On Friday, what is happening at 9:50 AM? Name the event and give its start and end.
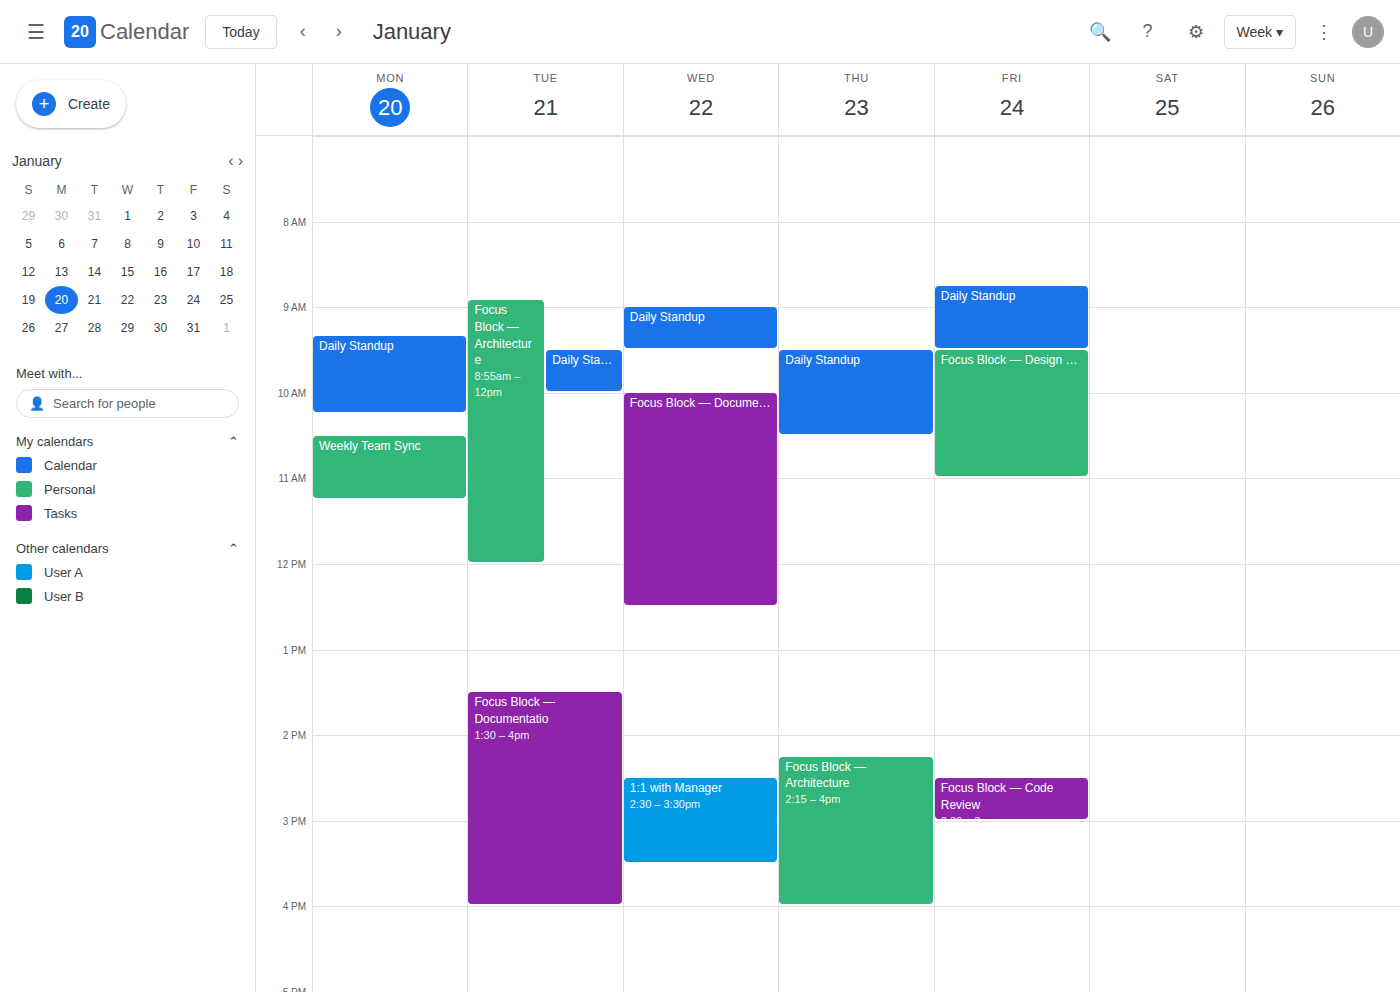
"Focus Block — Design Revie", 9:30 AM to 11:00 AM